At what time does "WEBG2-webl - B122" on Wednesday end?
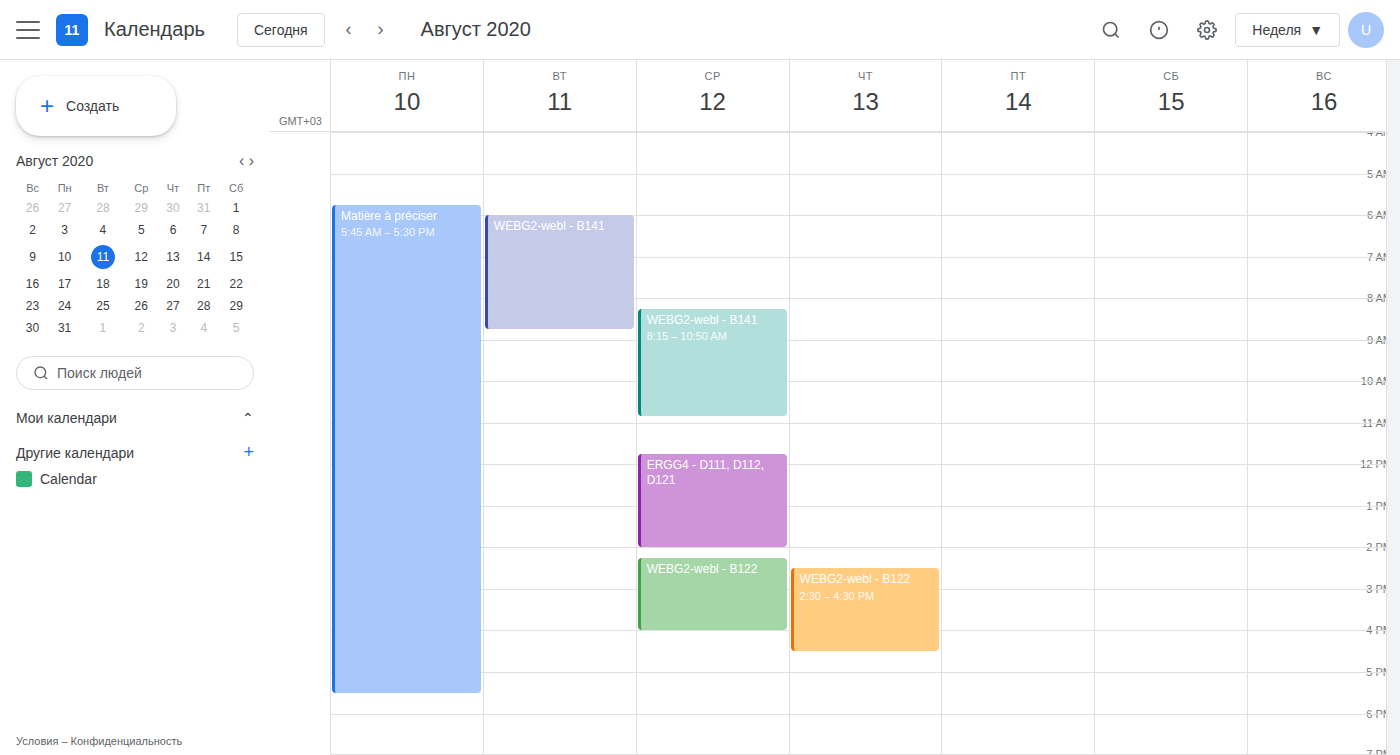
4:00 PM